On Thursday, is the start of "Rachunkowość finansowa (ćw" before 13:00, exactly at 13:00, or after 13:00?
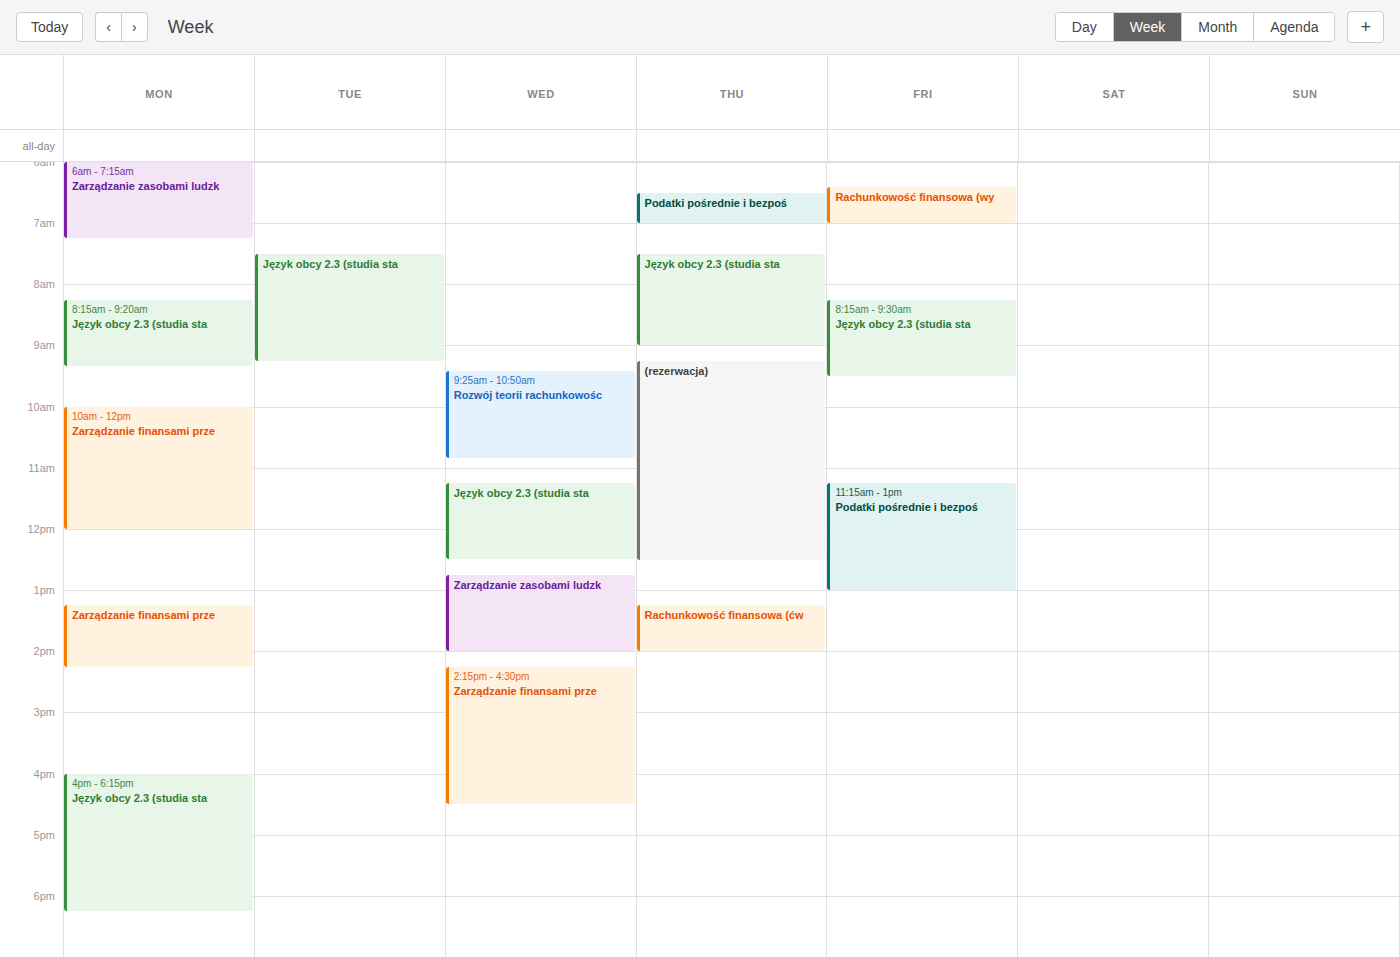
13:15 -- after 13:00, 15 minutes below the 13:00 line.